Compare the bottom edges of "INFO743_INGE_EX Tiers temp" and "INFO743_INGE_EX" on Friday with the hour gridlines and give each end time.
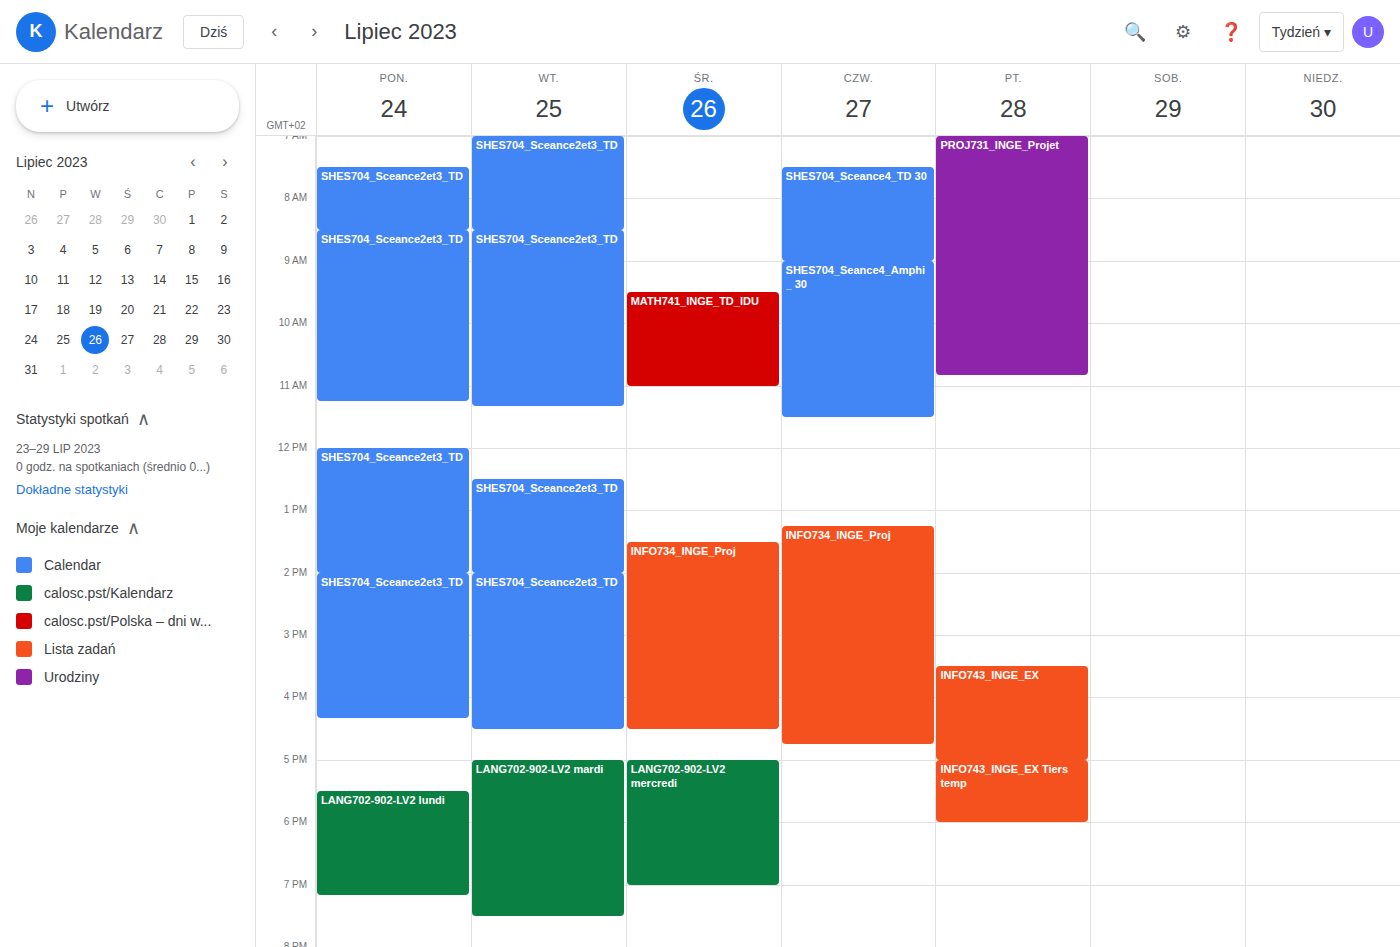
"INFO743_INGE_EX Tiers temp": 6:00 PM, exactly on the 6 PM line. "INFO743_INGE_EX": 5:00 PM, exactly on the 5 PM line.